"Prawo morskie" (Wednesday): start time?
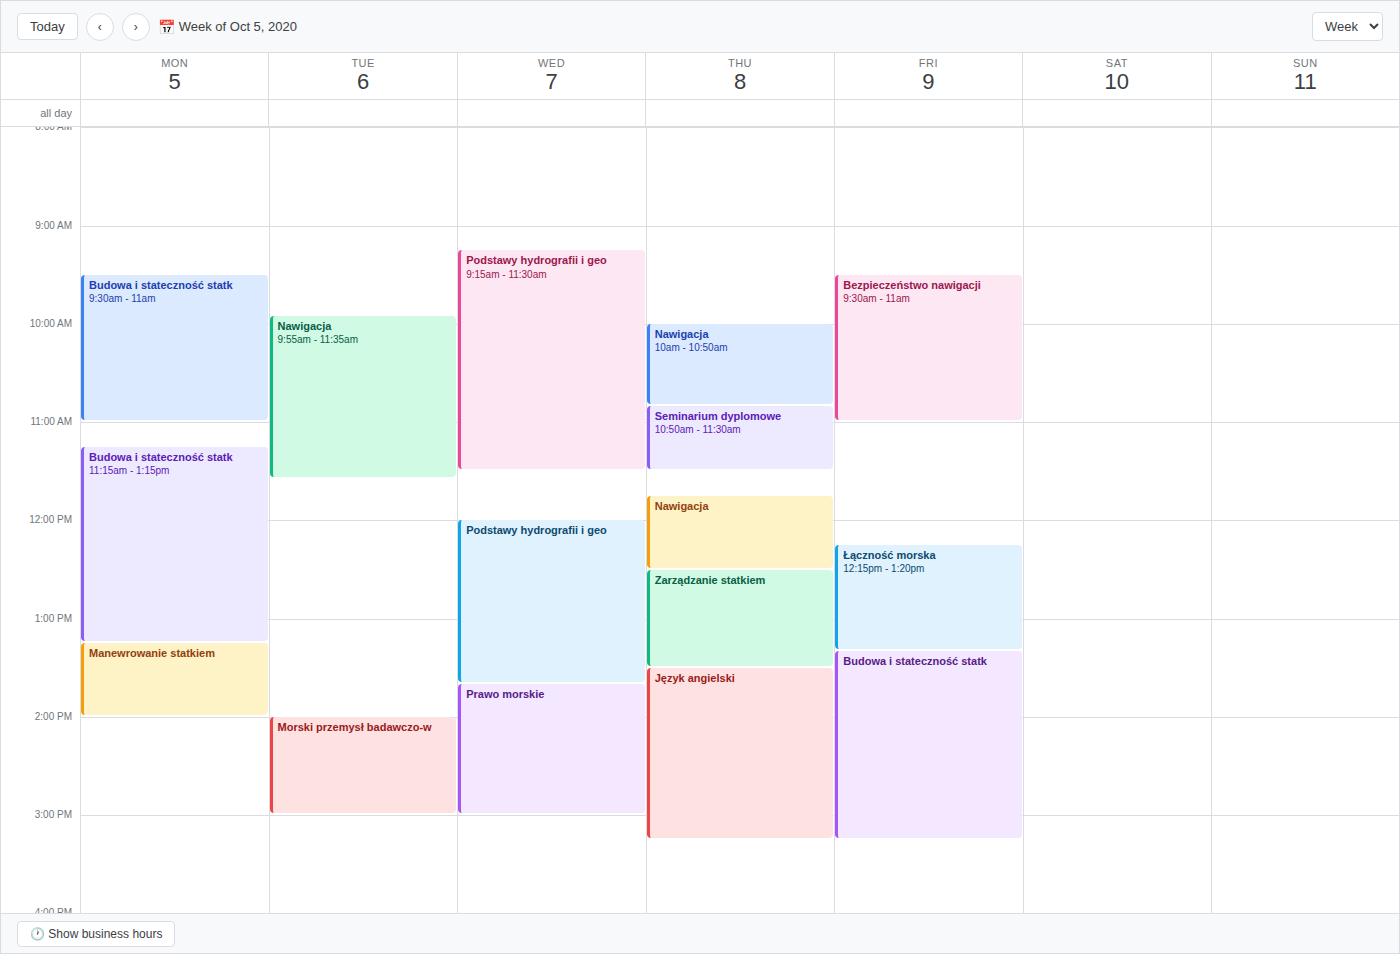
1:40 PM